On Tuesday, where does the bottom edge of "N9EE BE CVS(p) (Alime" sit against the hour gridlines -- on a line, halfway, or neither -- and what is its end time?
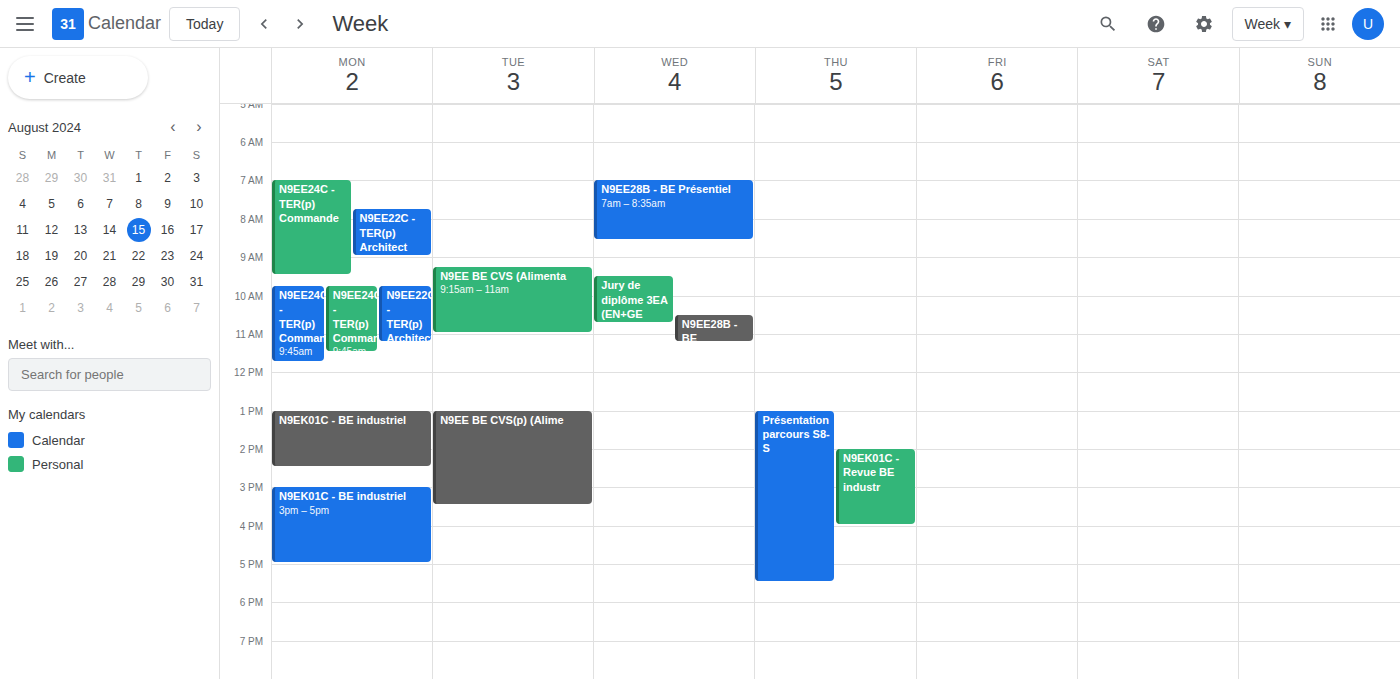
3:30 PM -- halfway between the 3 PM and 4 PM lines.